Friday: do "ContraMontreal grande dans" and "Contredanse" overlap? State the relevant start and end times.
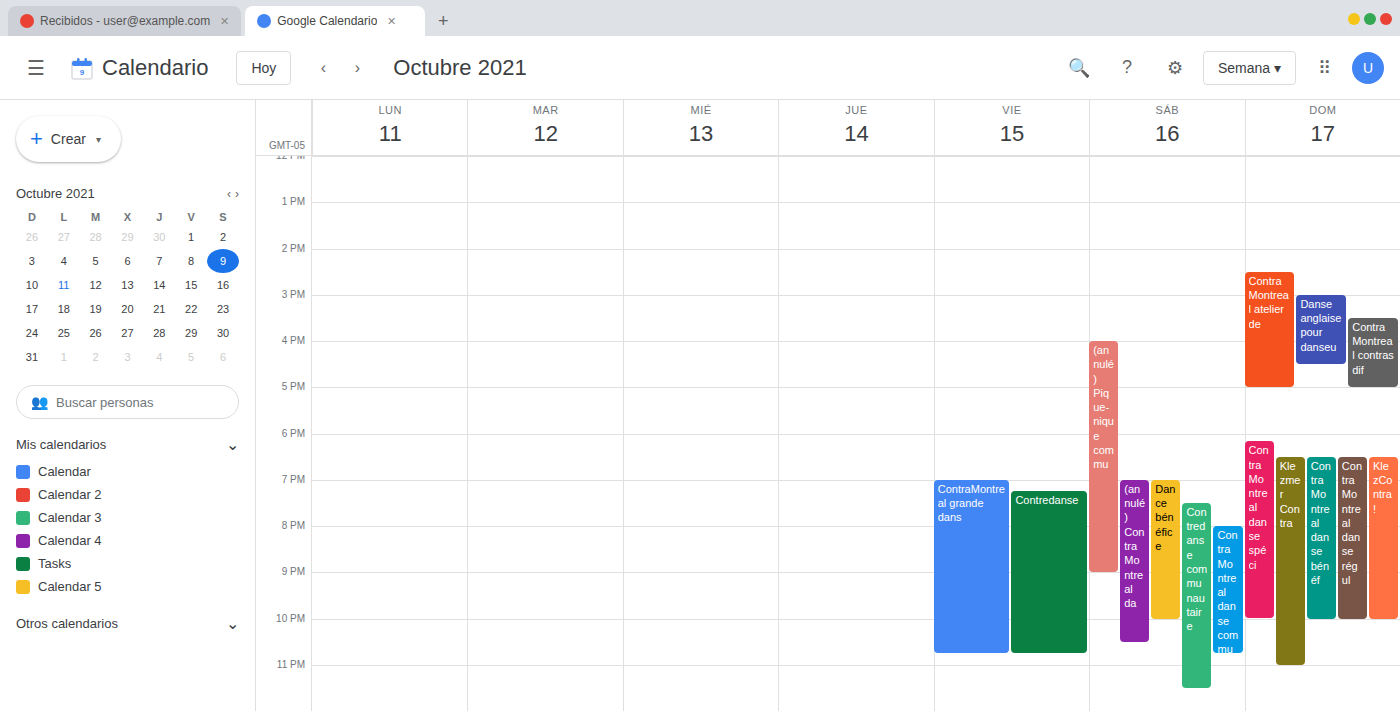
"Contredanse" starts at 7:15 PM, before "ContraMontreal grande dans" ends at 10:45 PM -- they overlap.